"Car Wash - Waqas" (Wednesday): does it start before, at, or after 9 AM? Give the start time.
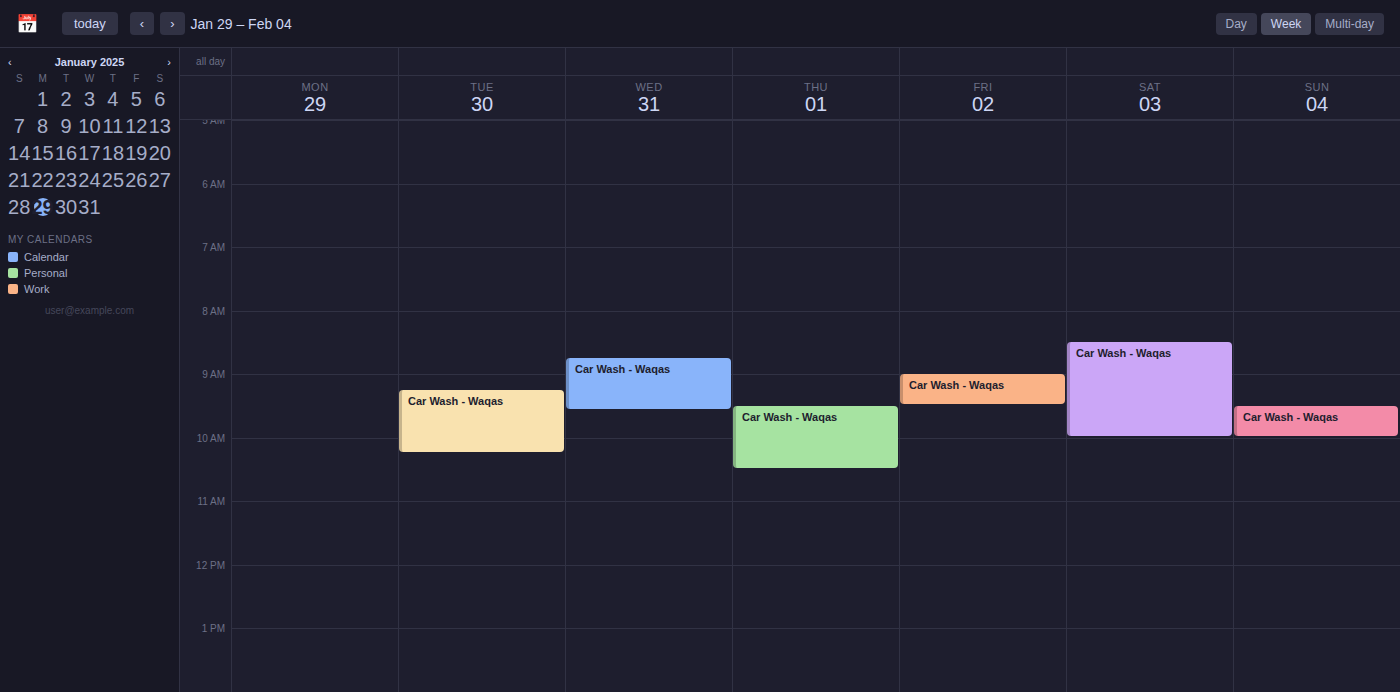
8:45 AM -- before 9 AM, 15 minutes above the 9 AM line.